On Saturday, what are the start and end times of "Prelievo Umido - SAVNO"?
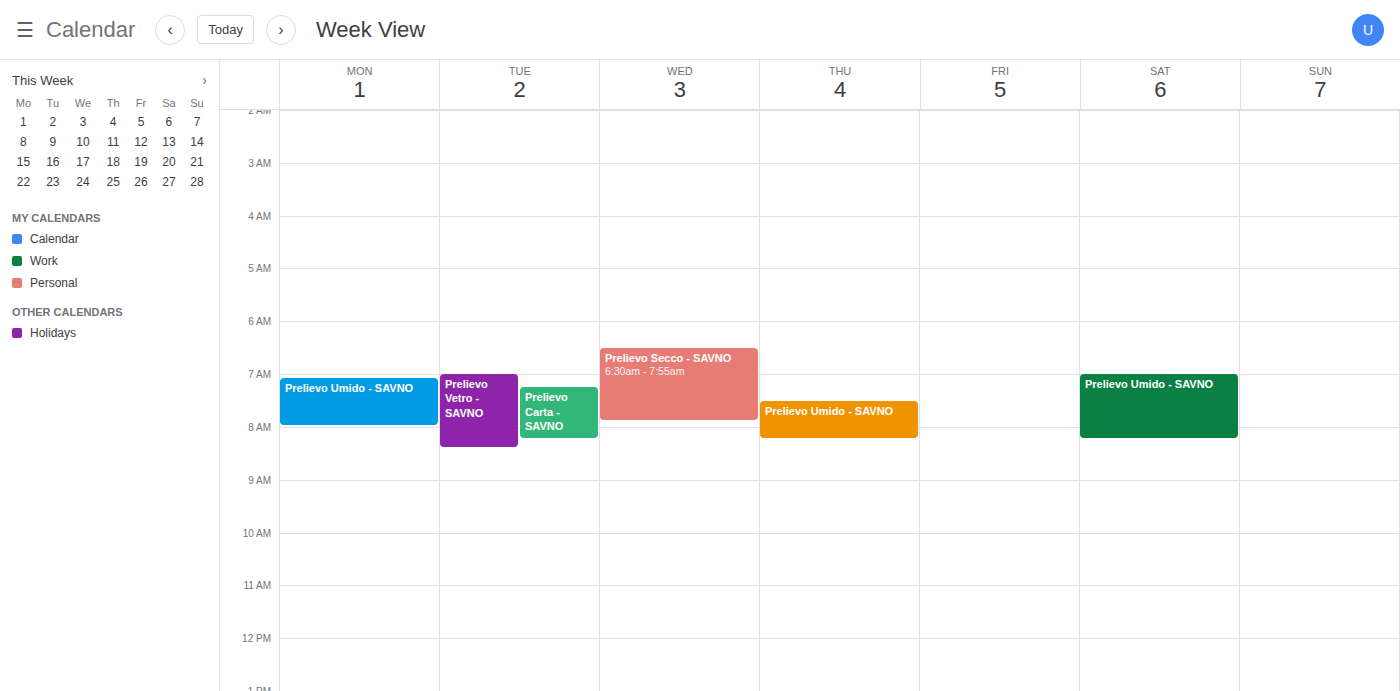
7:00 AM to 8:15 AM